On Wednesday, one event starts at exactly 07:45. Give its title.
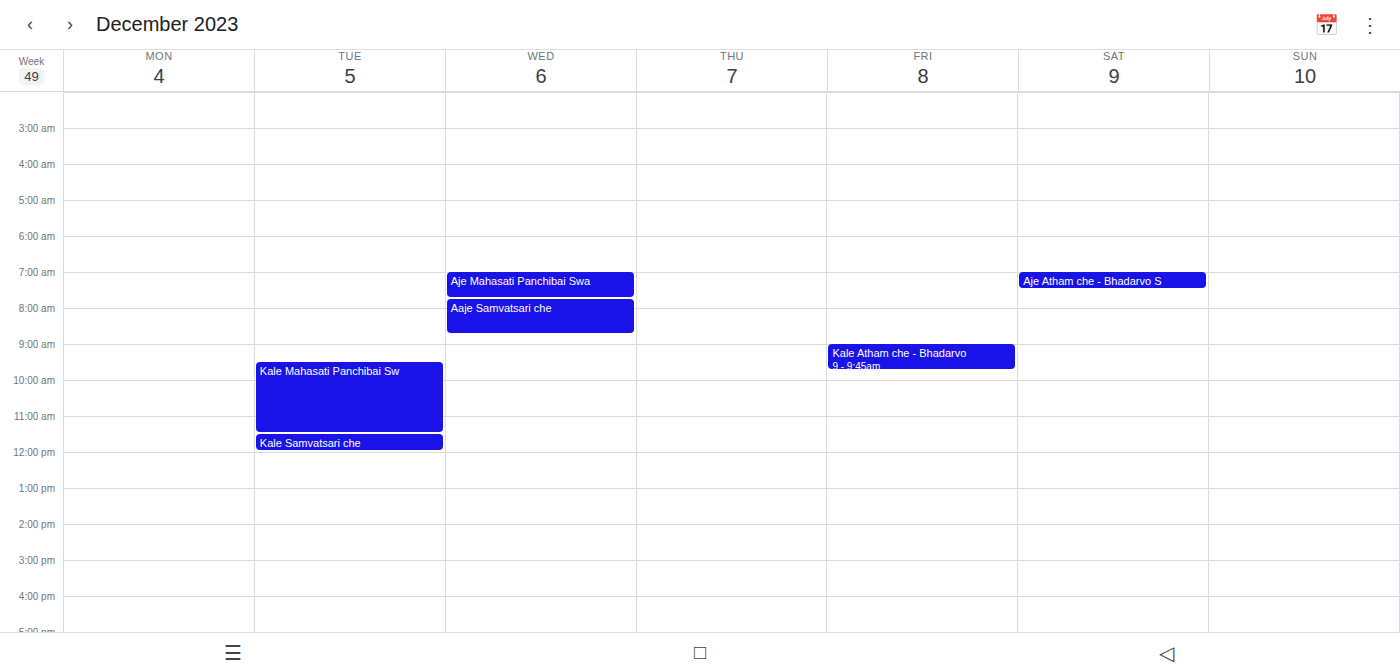
"Aaje Samvatsari che"